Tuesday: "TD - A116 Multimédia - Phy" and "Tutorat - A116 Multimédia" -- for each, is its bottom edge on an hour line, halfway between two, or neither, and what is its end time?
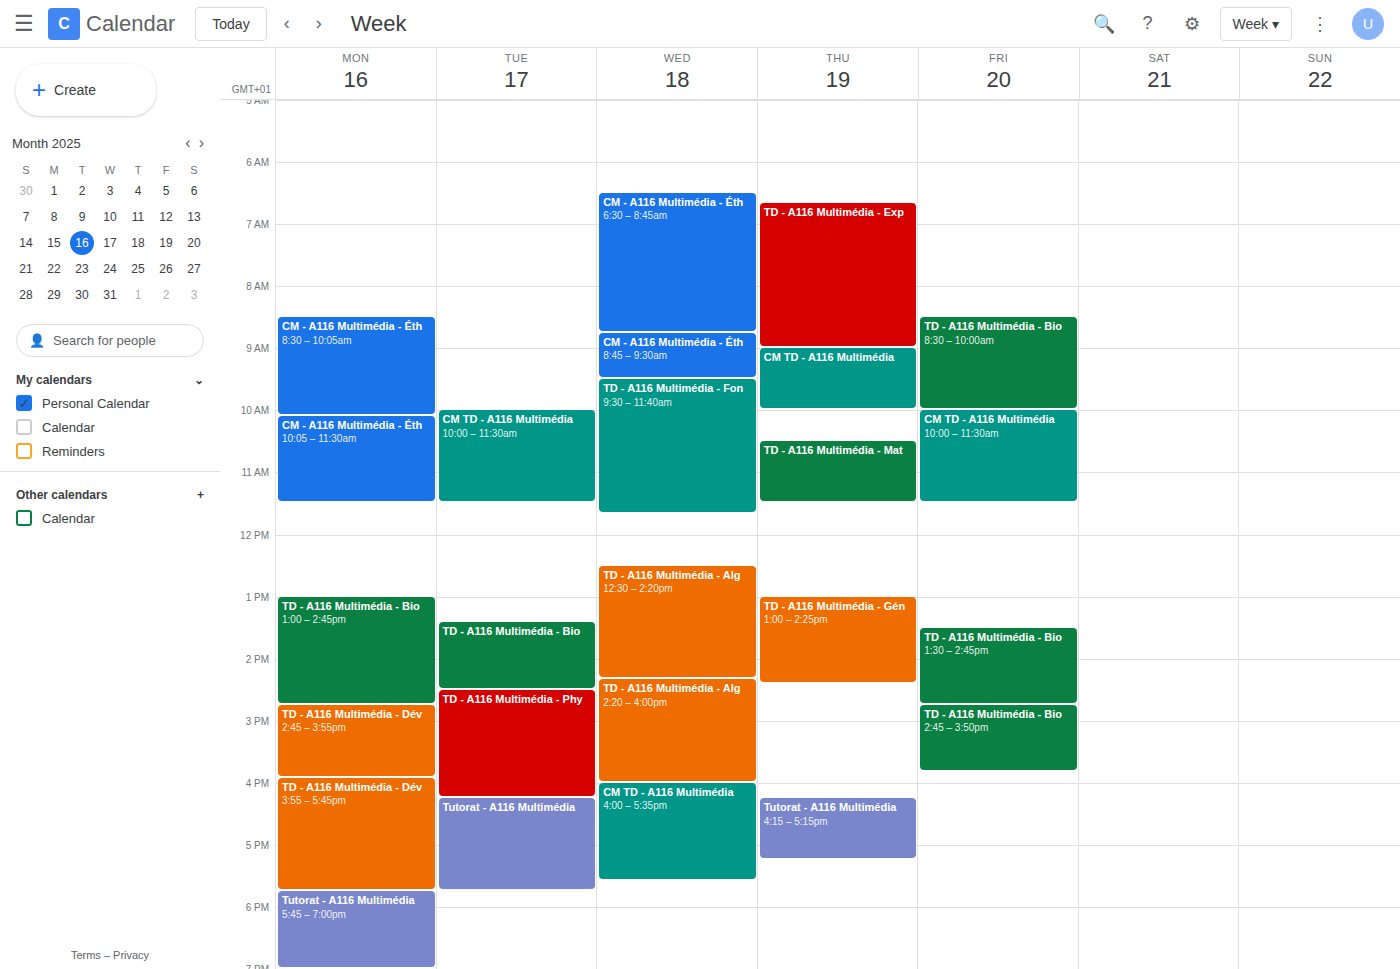
"TD - A116 Multimédia - Phy": 4:15 PM, neither: a quarter of the way from the 4 PM line to the 5 PM line. "Tutorat - A116 Multimédia": 5:45 PM, neither: three quarters of the way from the 5 PM line to the 6 PM line.